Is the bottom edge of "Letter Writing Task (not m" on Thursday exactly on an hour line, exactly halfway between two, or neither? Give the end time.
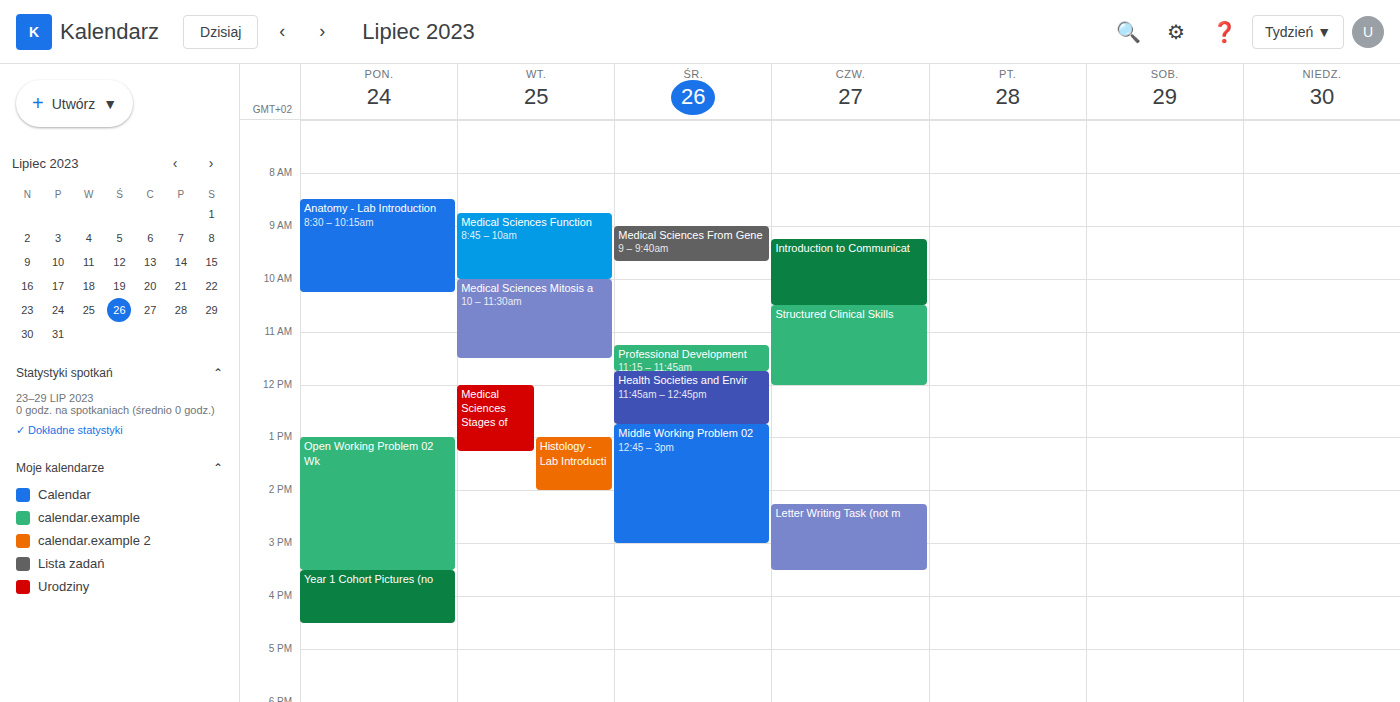
3:30 PM -- halfway between the 3 PM and 4 PM lines.